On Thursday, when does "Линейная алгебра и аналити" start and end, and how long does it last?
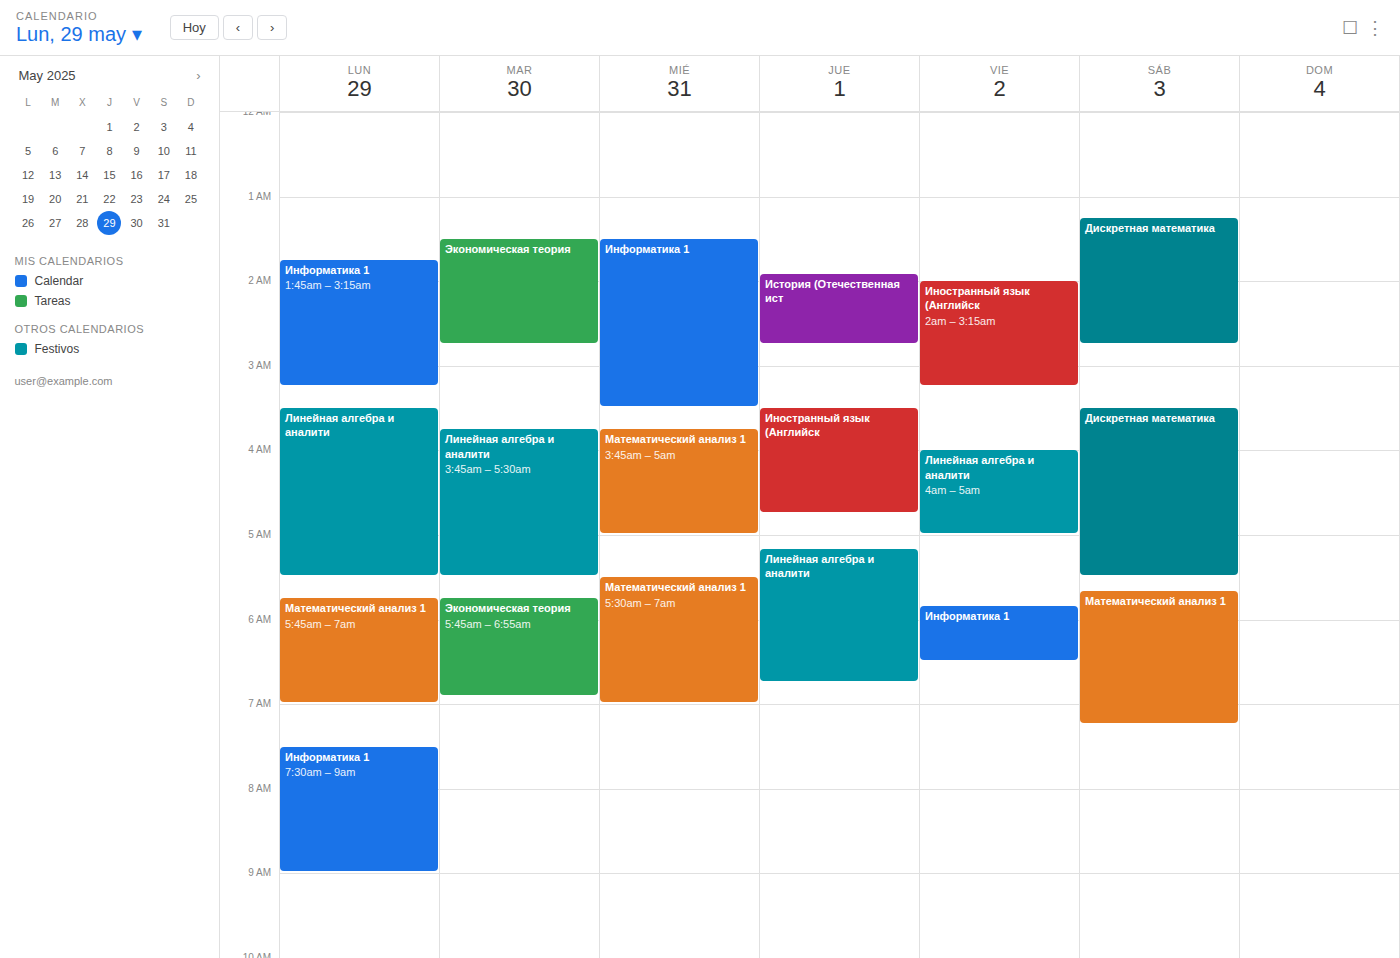
05:10 to 06:45, 1 hour 35 minutes